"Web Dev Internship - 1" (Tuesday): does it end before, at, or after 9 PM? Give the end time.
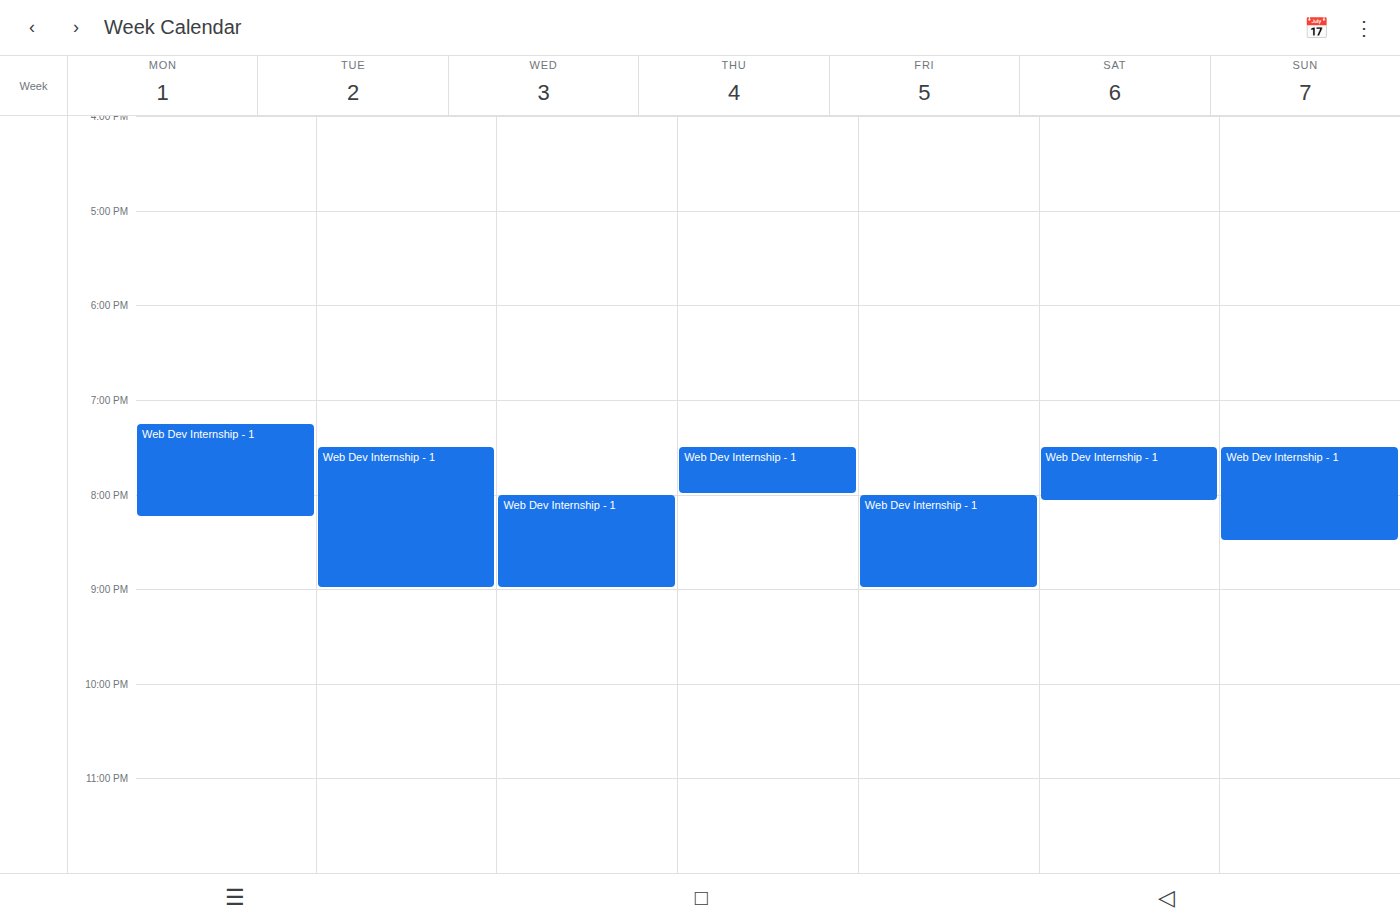
9:00 PM -- exactly at 9 PM, on the 9 PM line.